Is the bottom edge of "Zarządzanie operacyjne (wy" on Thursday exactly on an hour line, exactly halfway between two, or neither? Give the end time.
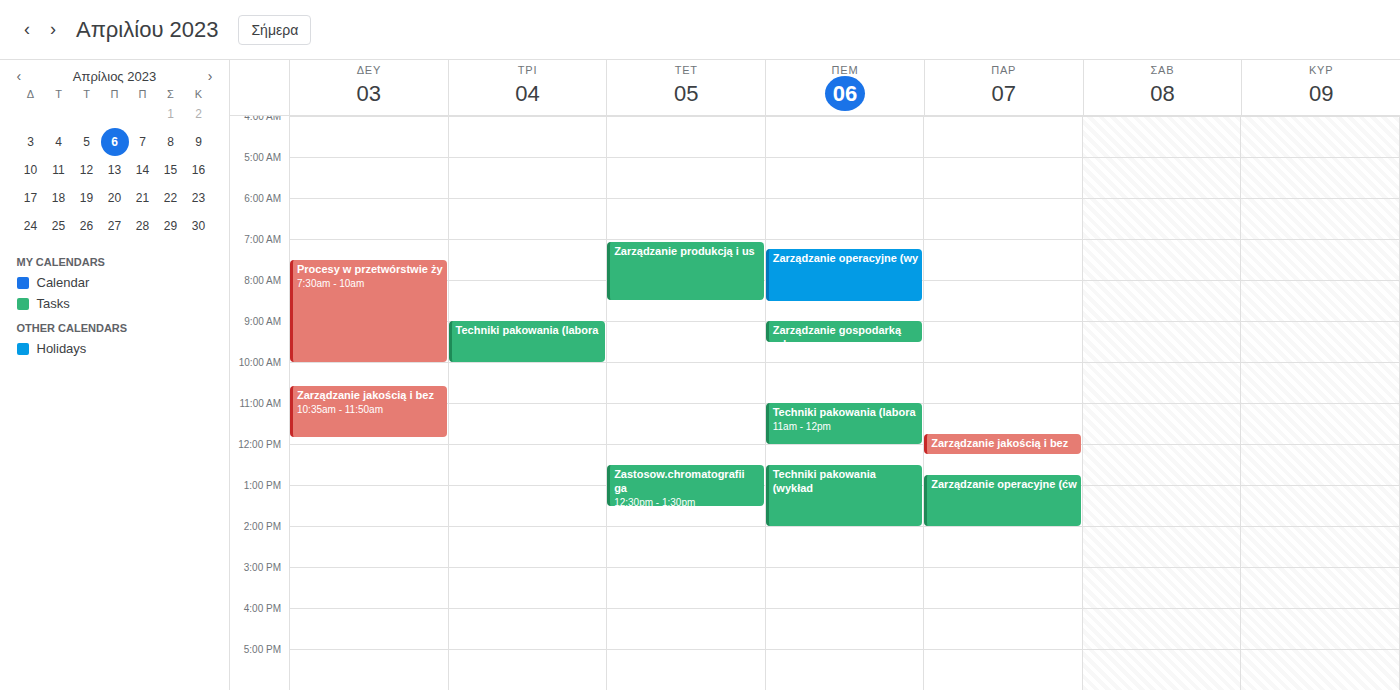
8:30 AM -- halfway between the 8 AM and 9 AM lines.